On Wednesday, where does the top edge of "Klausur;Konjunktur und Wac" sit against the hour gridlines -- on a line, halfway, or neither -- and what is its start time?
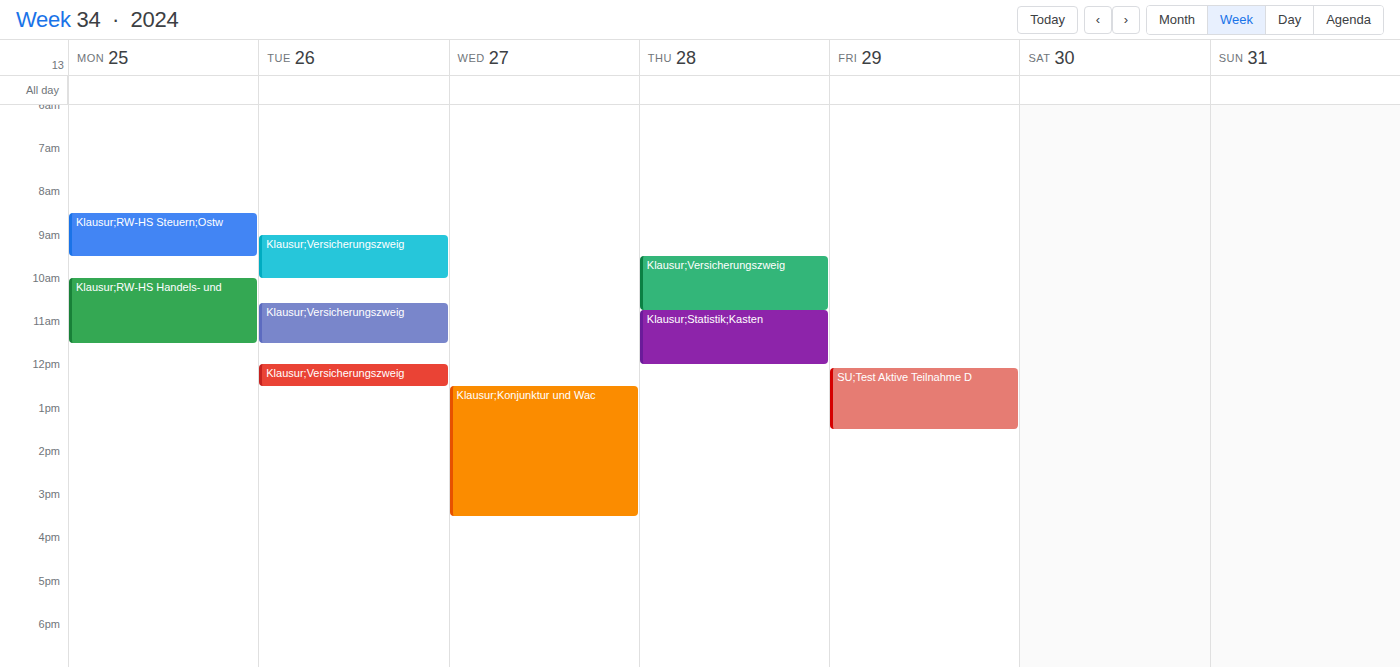
12:30 PM -- halfway between the 12 PM and 1 PM lines.